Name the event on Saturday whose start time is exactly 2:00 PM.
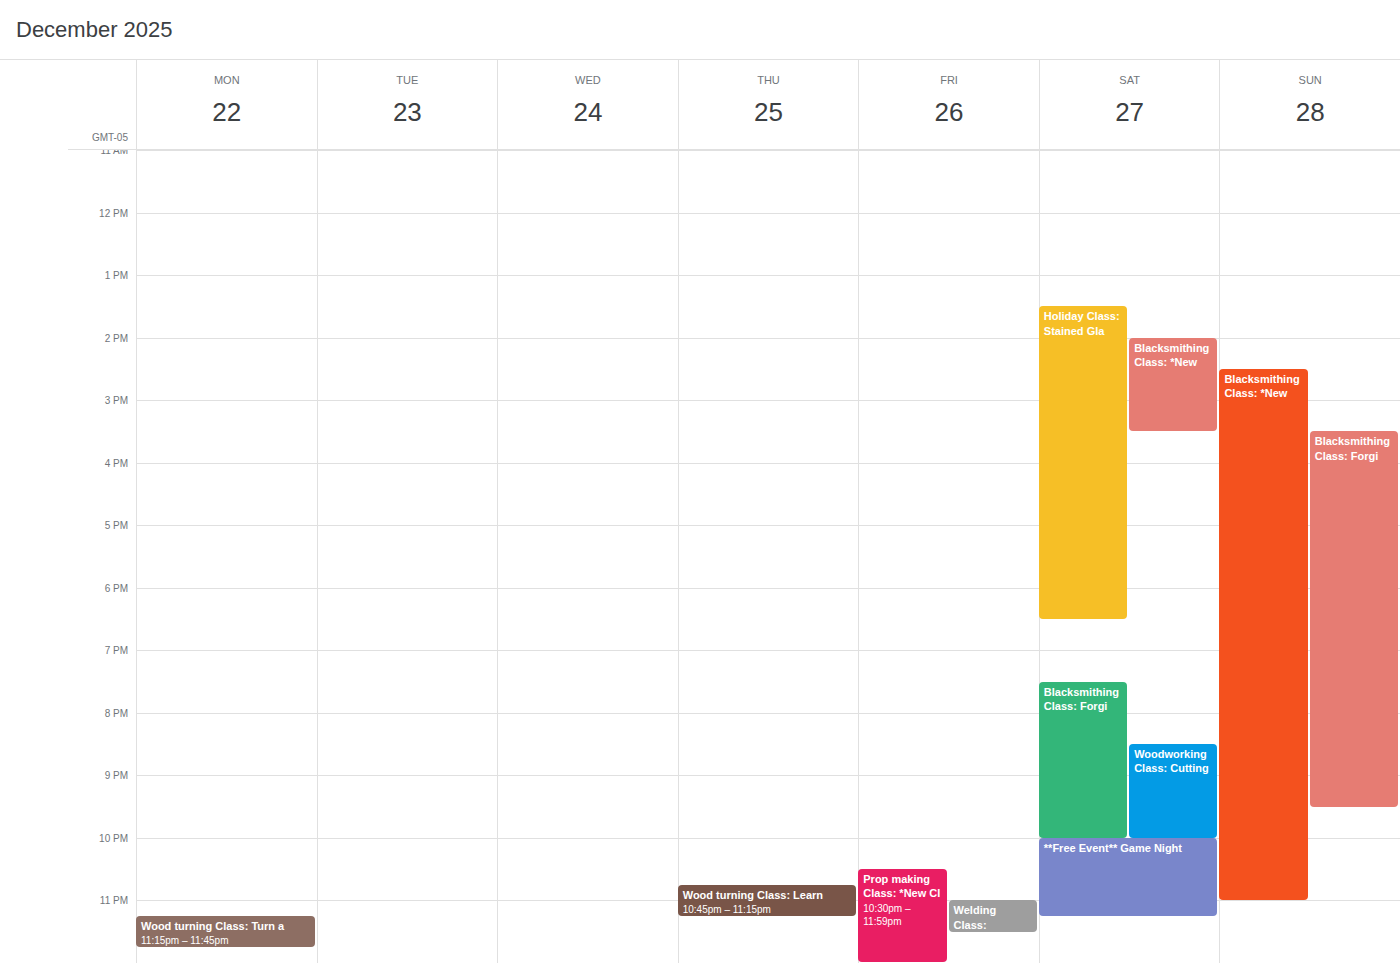
"Blacksmithing Class: *New"